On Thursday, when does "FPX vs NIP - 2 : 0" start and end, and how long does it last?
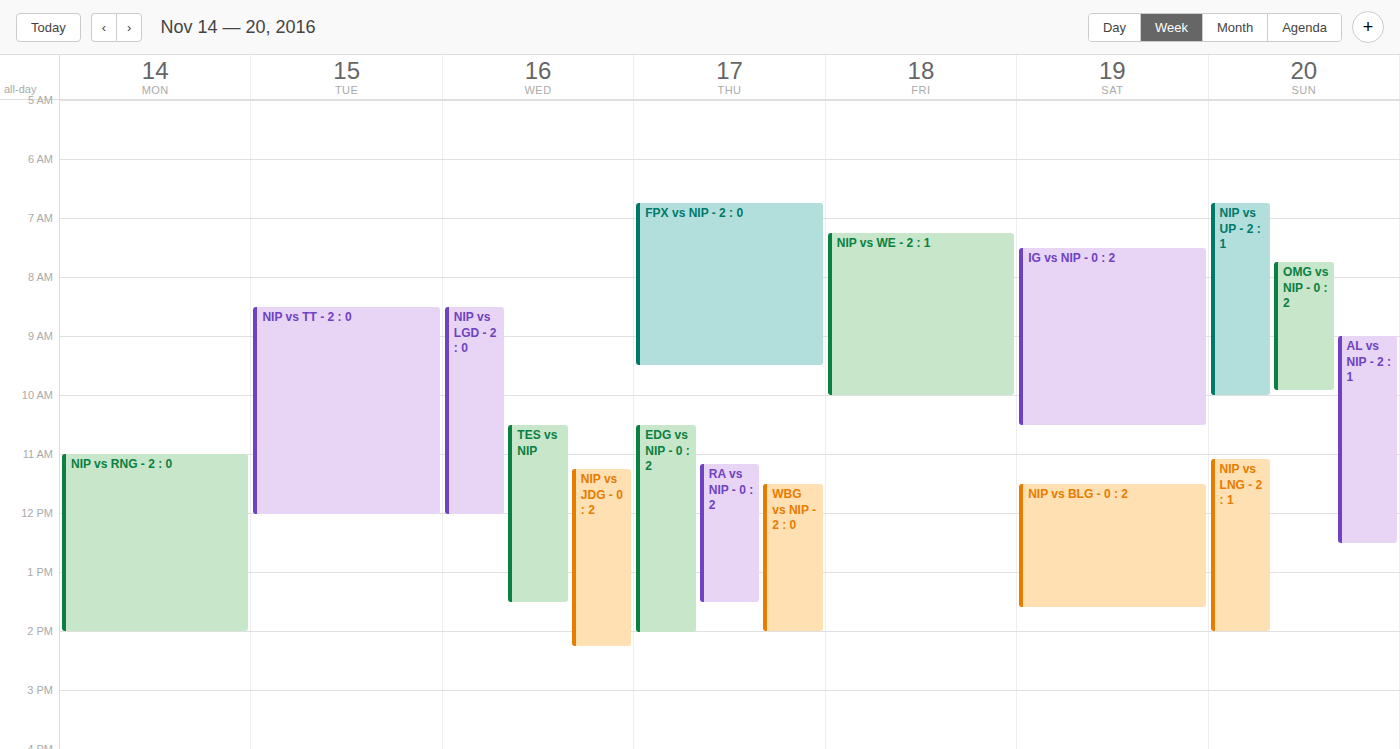
06:45 to 09:30, 2 hours 45 minutes